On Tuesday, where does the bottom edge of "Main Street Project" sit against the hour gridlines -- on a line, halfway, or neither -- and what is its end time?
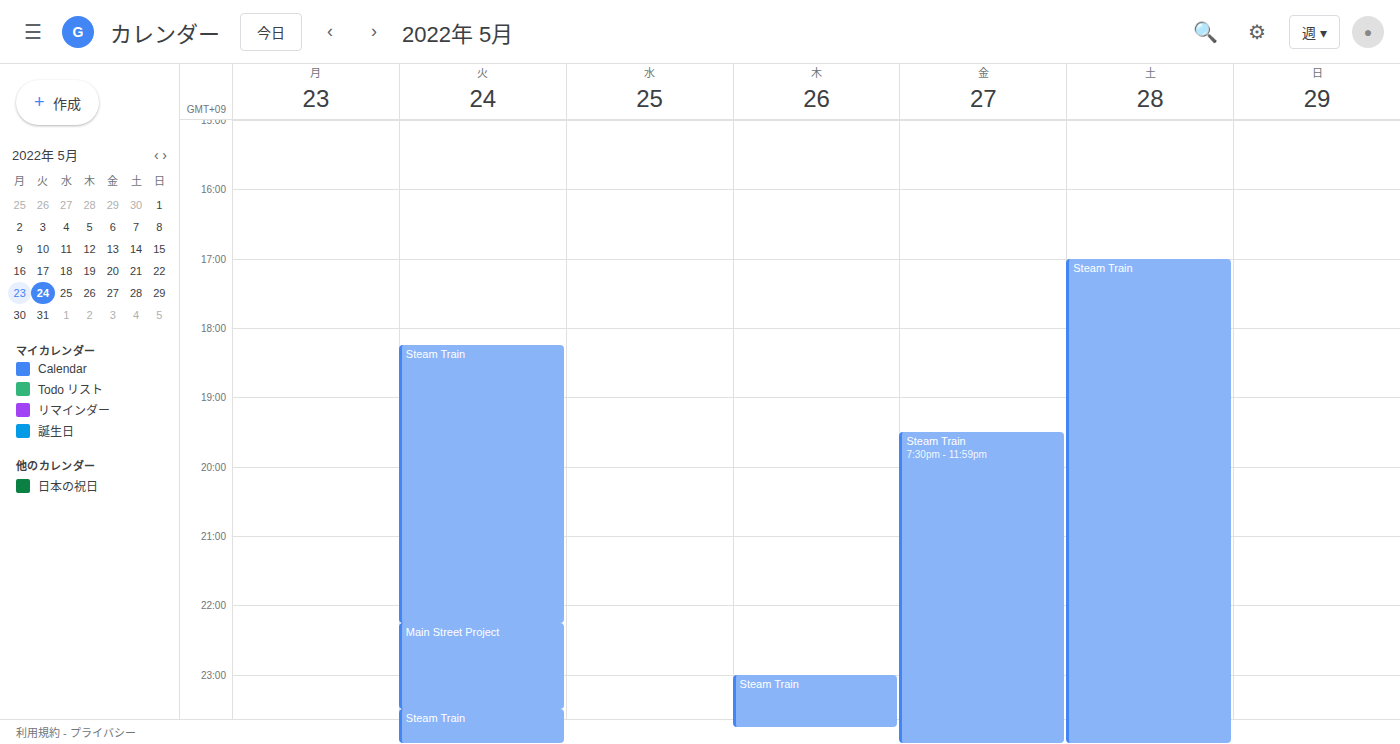
11:30 PM -- halfway between the 11 PM and 12 AM lines.